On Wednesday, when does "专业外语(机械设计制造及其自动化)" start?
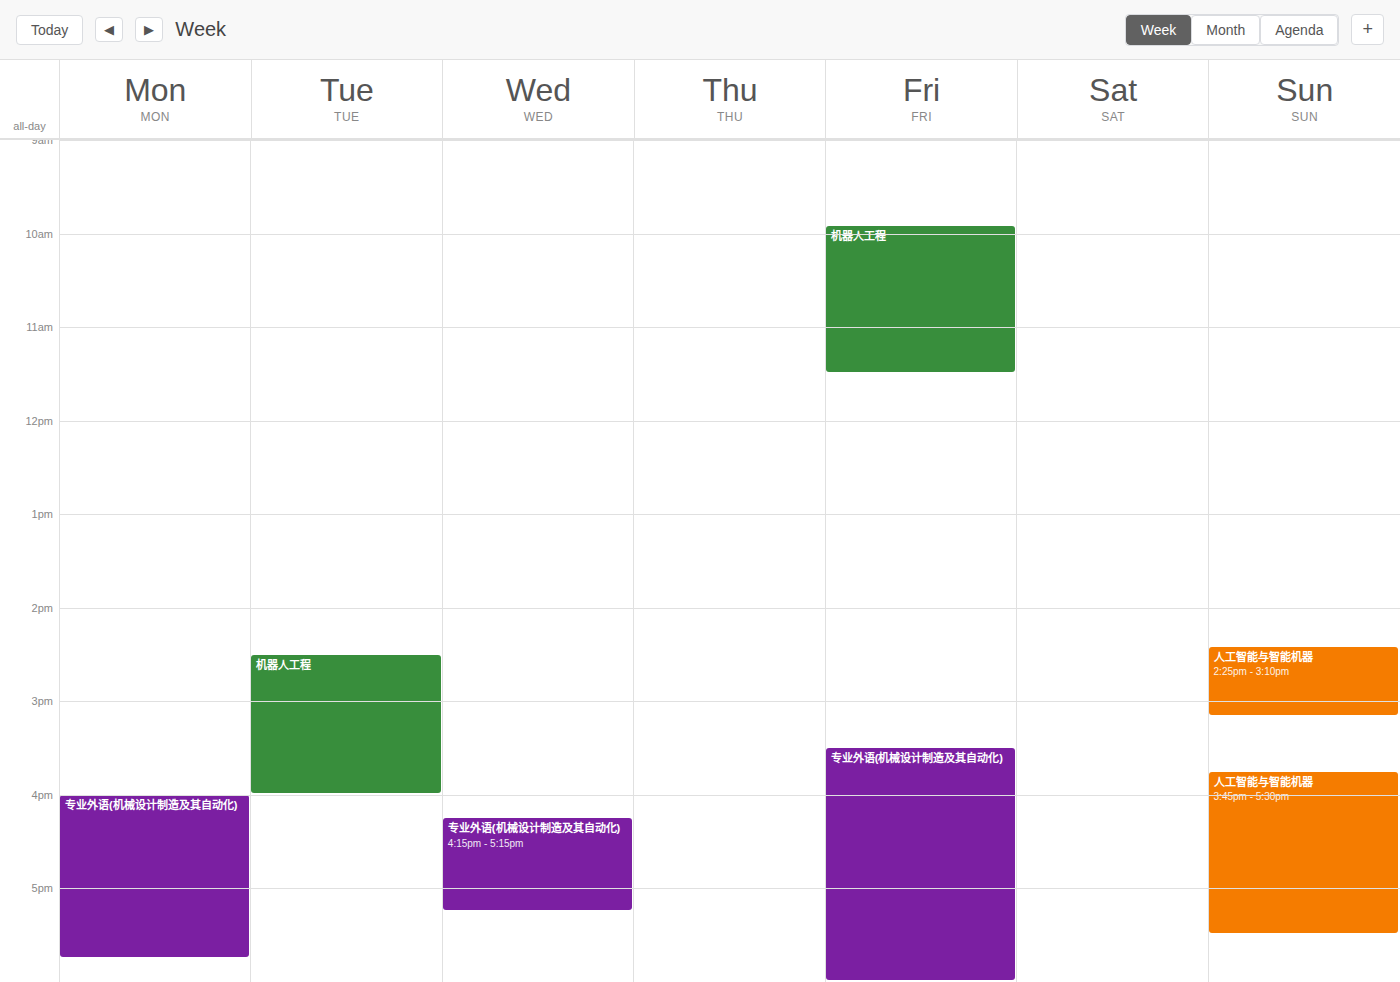
4:15 PM